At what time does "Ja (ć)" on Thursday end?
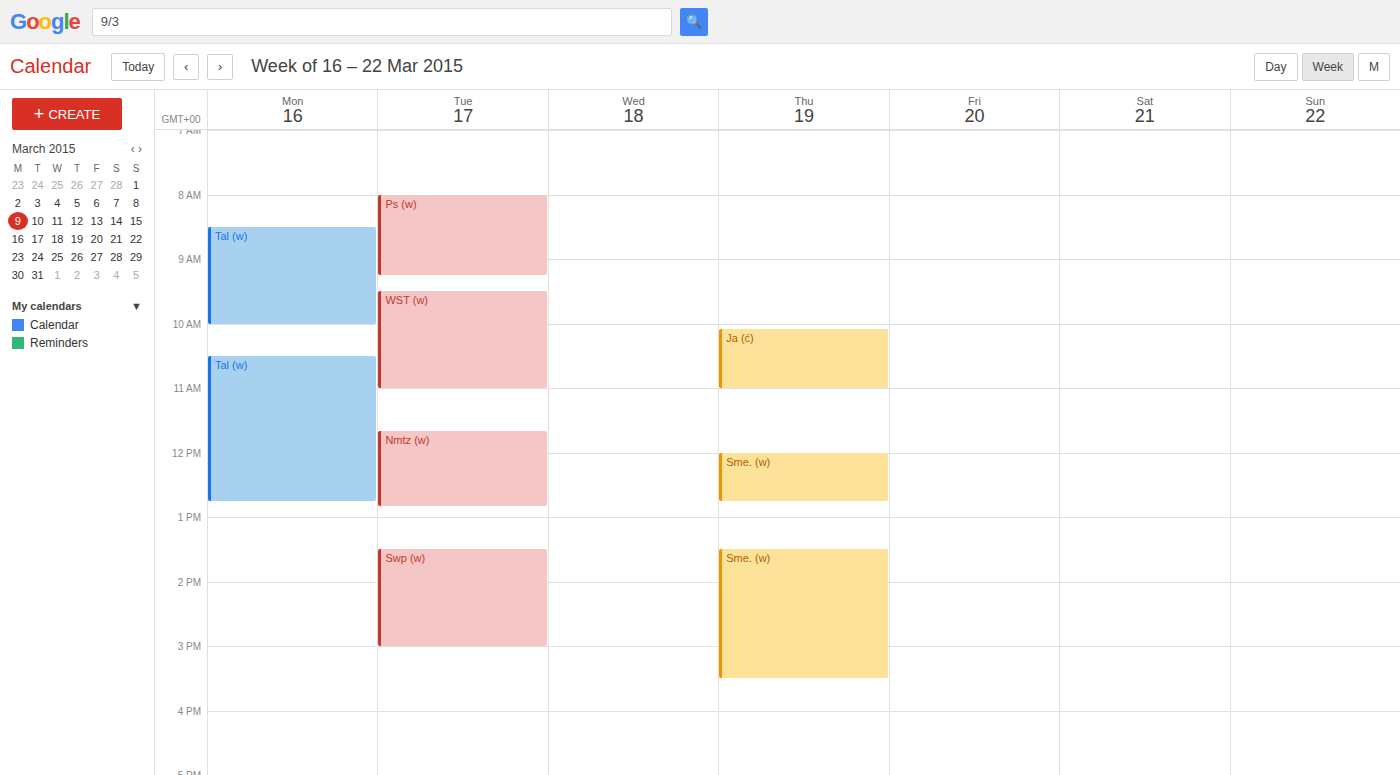
11:00 AM